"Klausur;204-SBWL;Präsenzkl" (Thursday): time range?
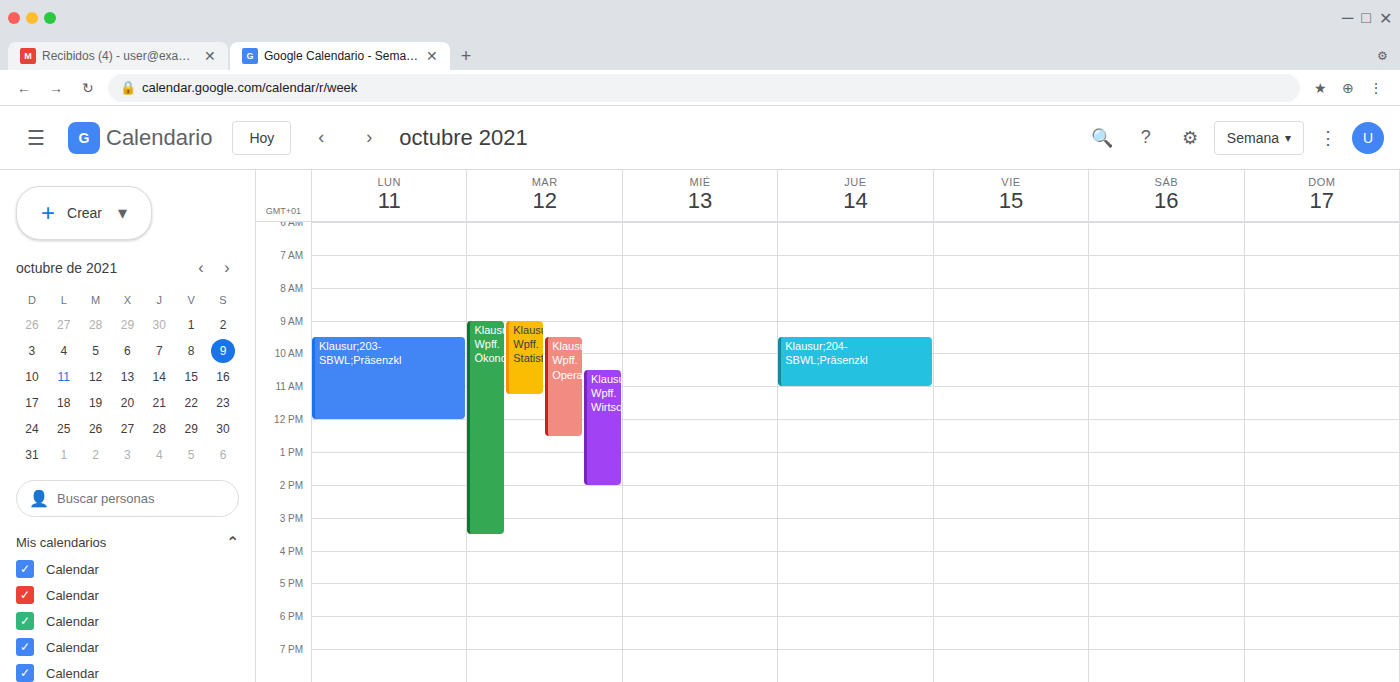
9:30 AM to 11:00 AM